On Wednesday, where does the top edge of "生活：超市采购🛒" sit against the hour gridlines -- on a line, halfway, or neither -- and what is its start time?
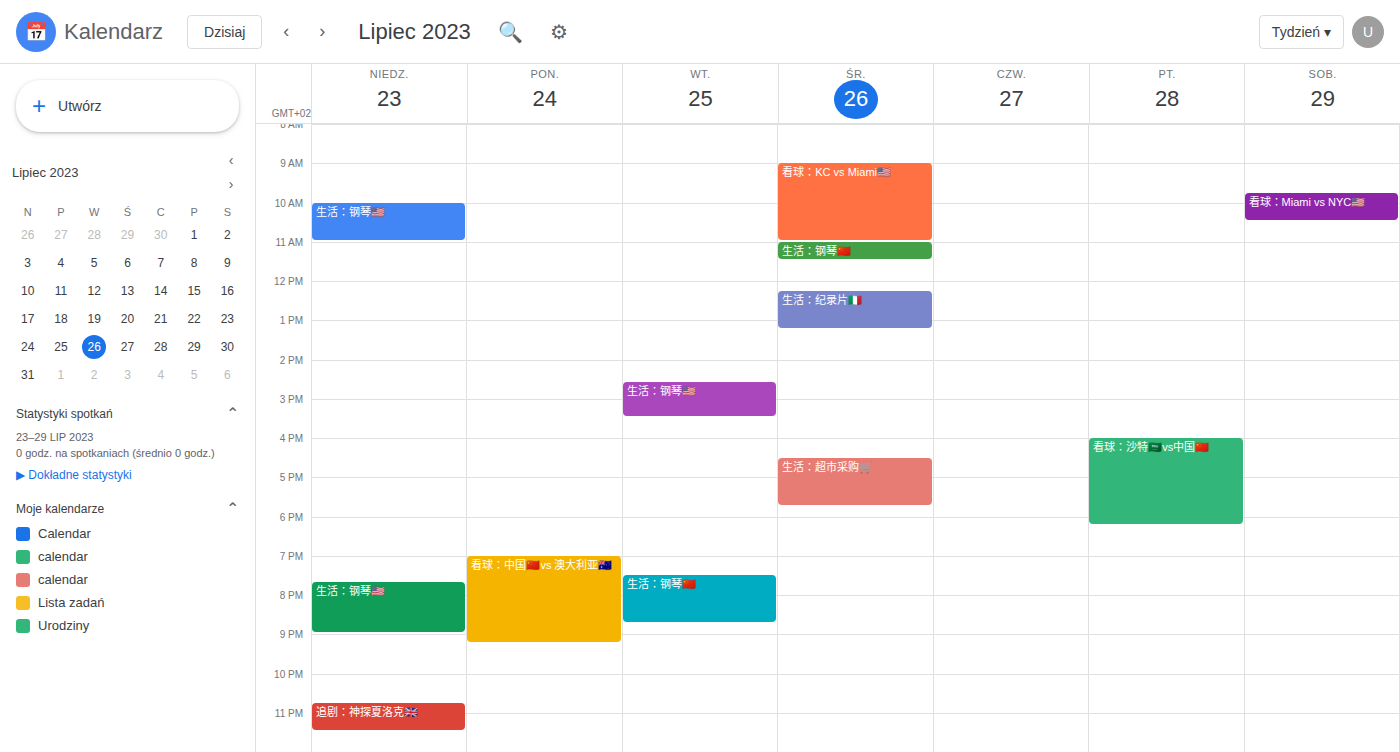
16:30 -- halfway between the 16:00 and 17:00 lines.